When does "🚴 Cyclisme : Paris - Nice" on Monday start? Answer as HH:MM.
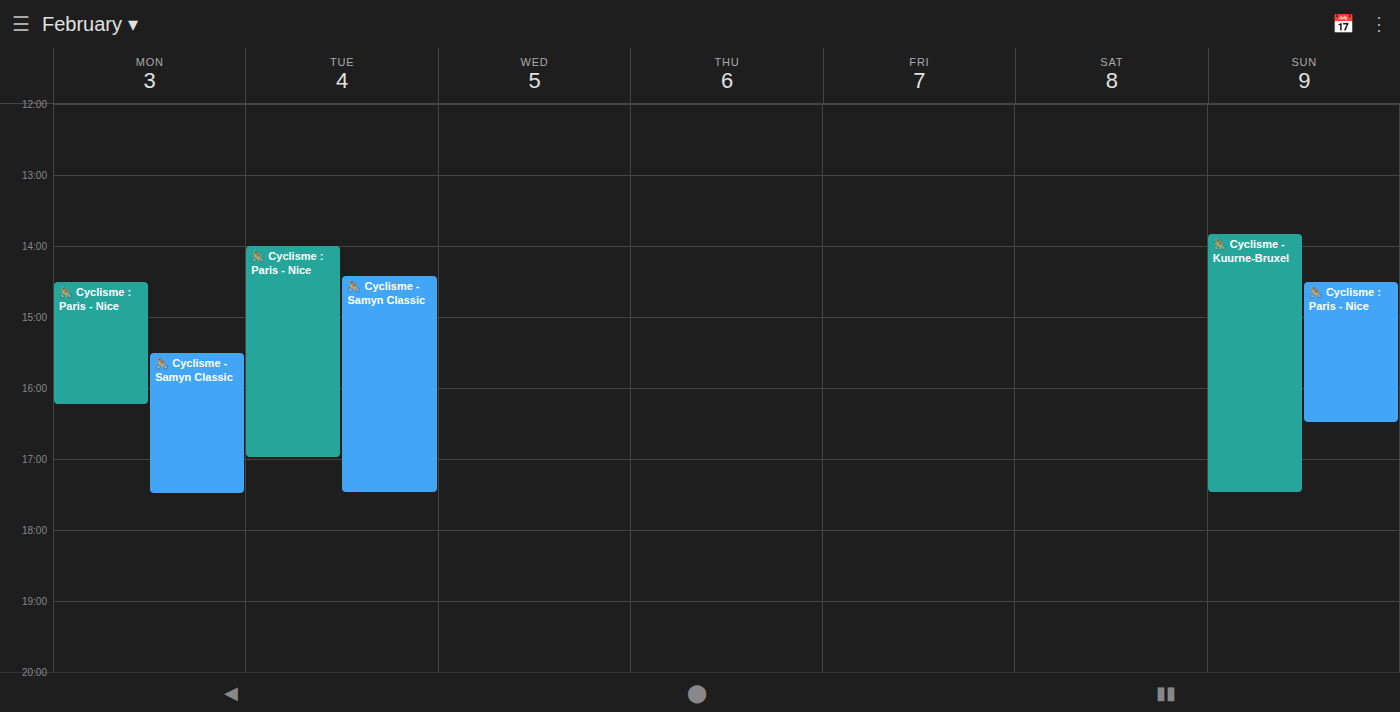
14:30